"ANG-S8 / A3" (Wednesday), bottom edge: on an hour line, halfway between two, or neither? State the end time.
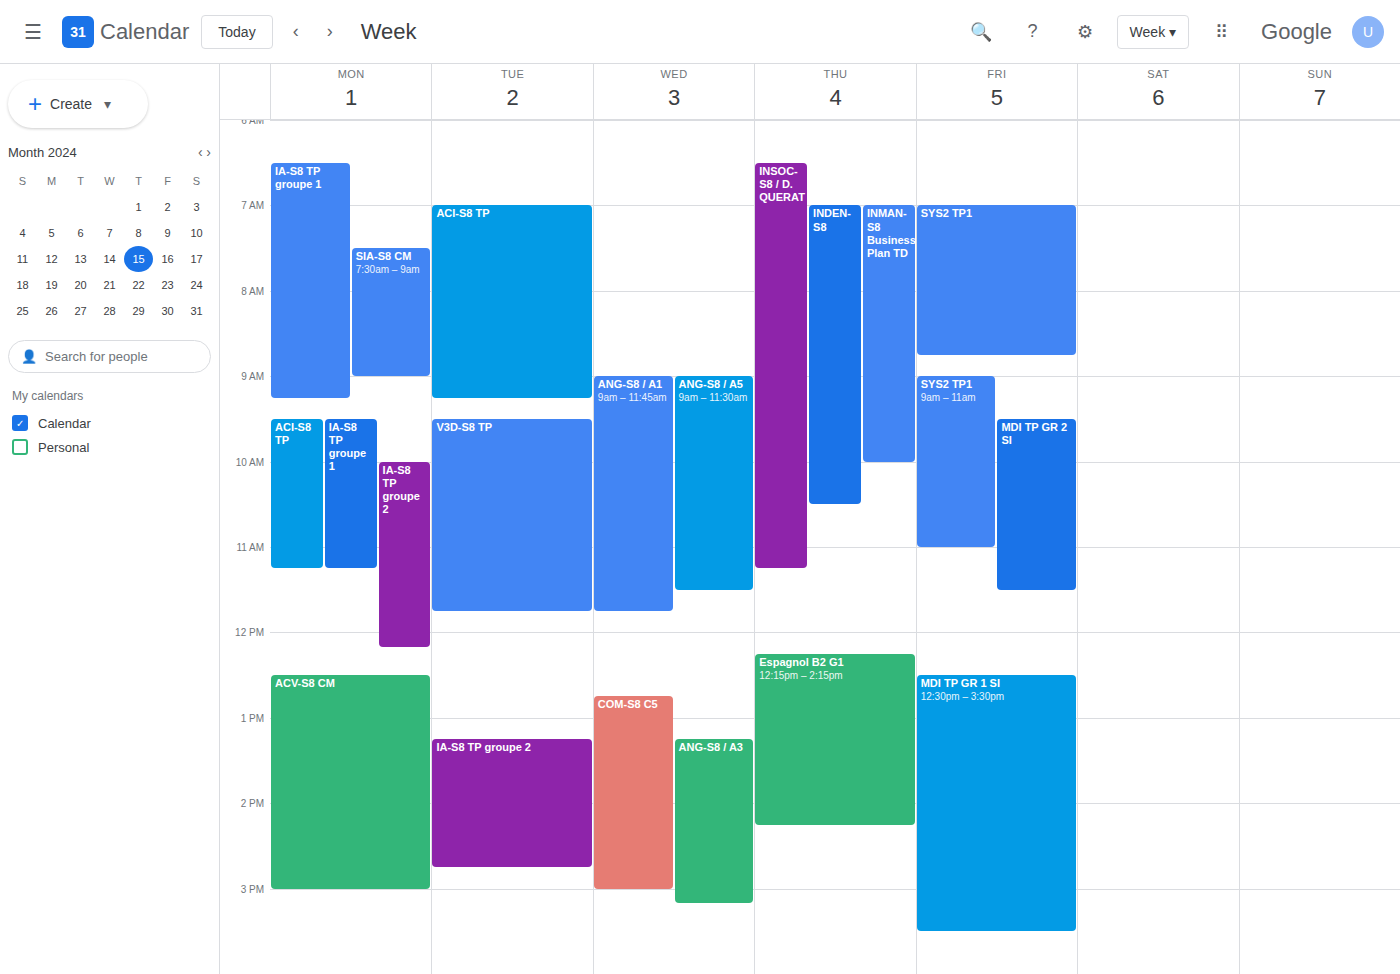
15:10 -- neither: 10 minutes below the 15:00 line and 50 minutes above the 16:00 line.